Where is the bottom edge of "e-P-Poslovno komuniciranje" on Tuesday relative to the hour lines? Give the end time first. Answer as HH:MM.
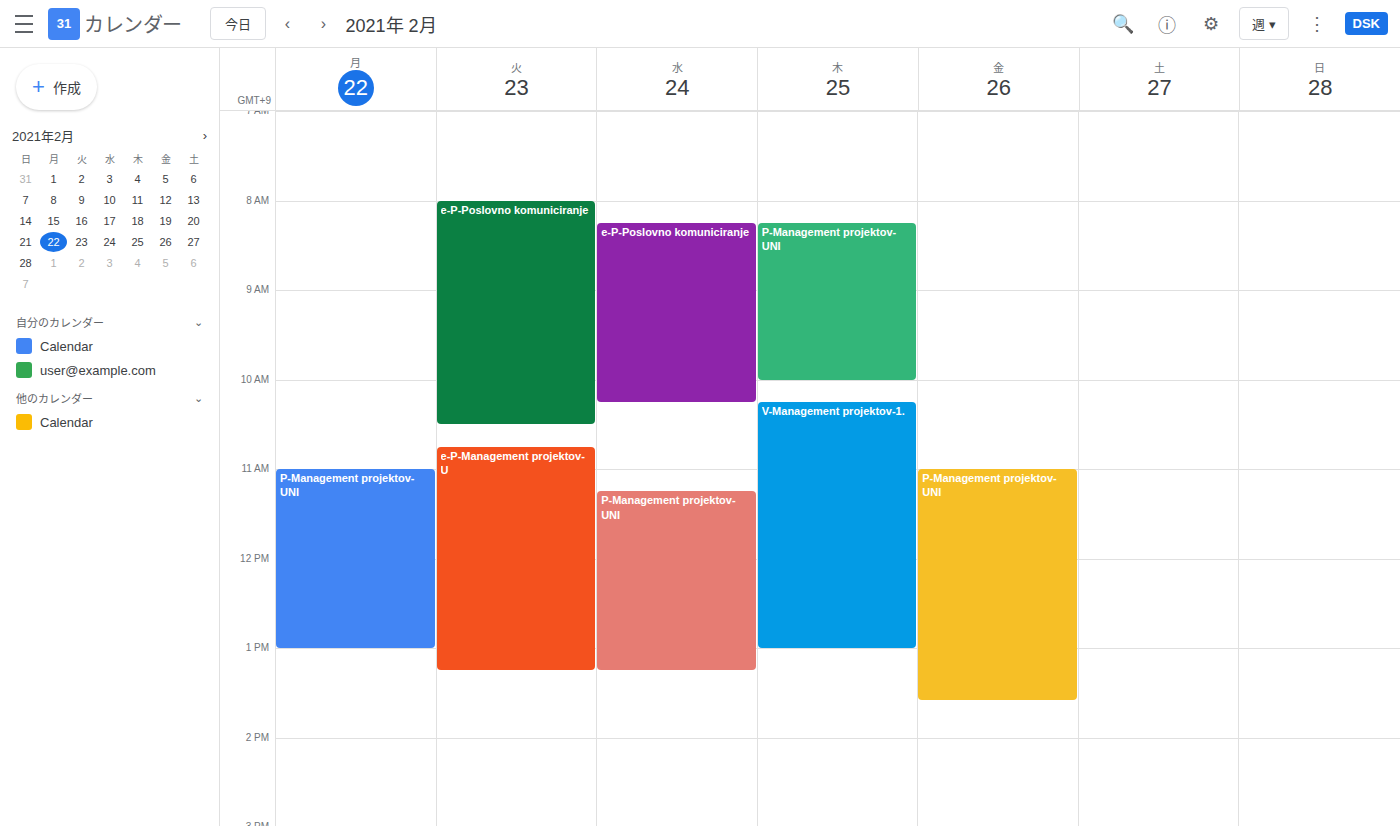
10:30 -- halfway between the 10:00 and 11:00 lines.